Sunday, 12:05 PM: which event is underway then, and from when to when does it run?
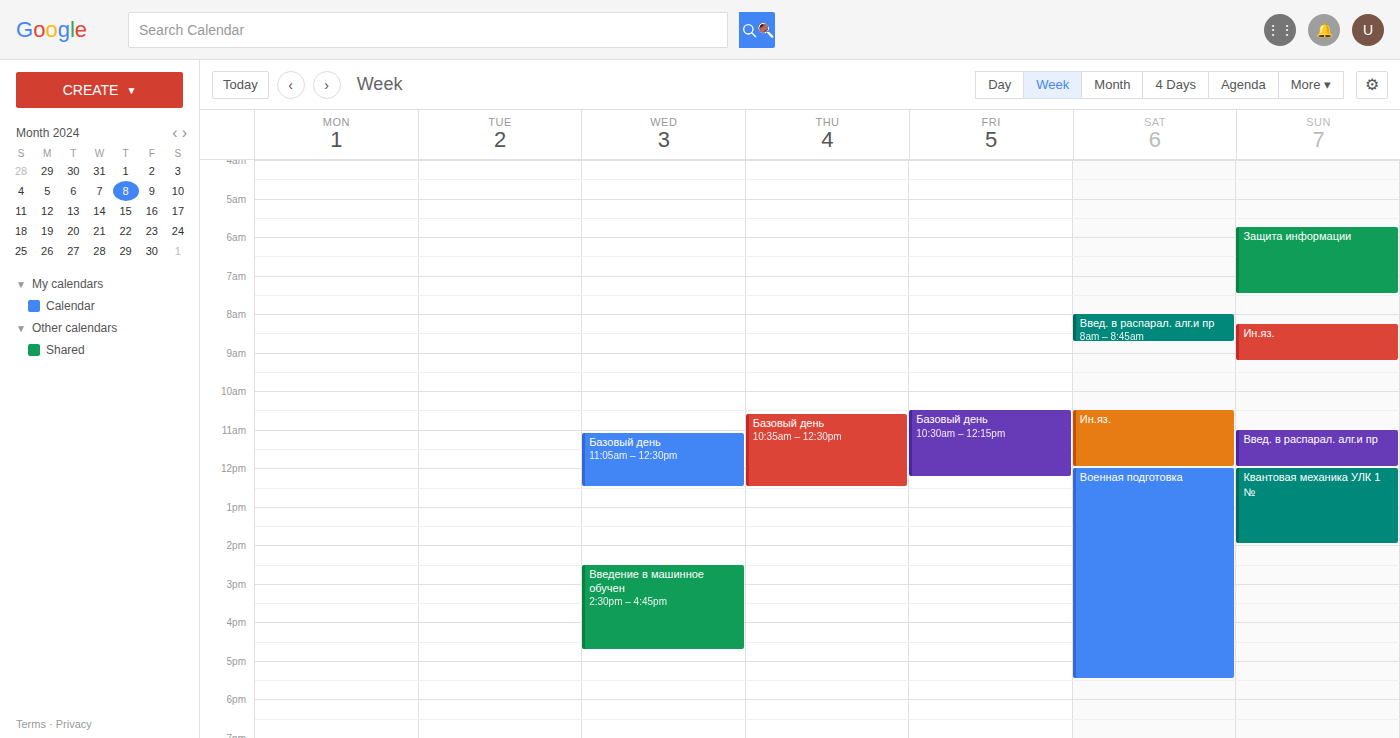
"Квантовая механика УЛК 1 №", 12:00 PM to 2:00 PM